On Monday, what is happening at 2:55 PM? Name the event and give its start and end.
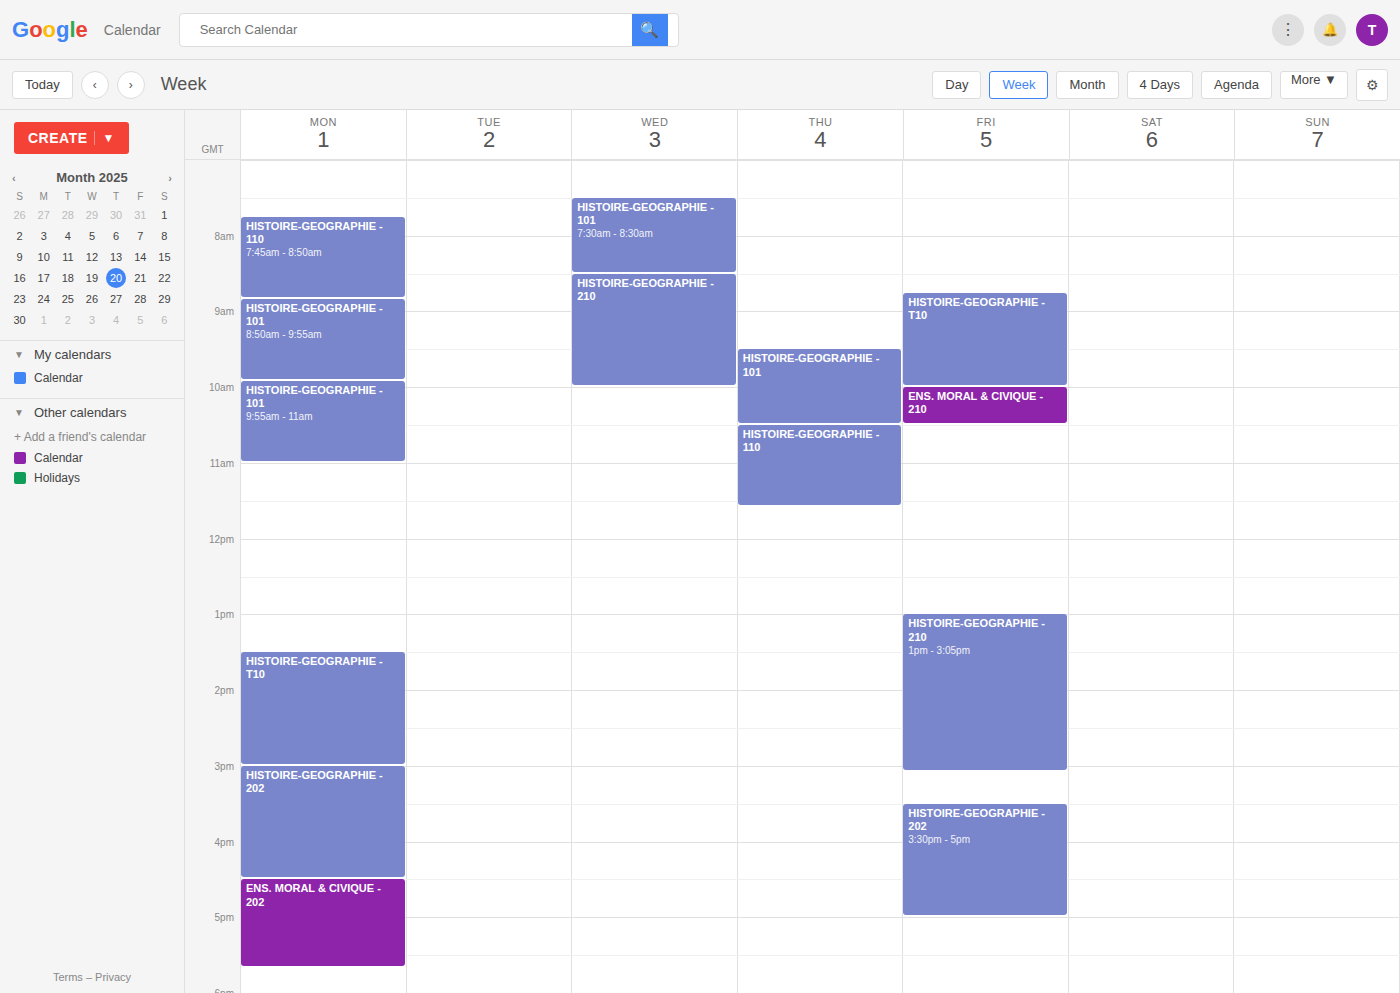
"HISTOIRE-GEOGRAPHIE - T10", 1:30 PM to 3:00 PM